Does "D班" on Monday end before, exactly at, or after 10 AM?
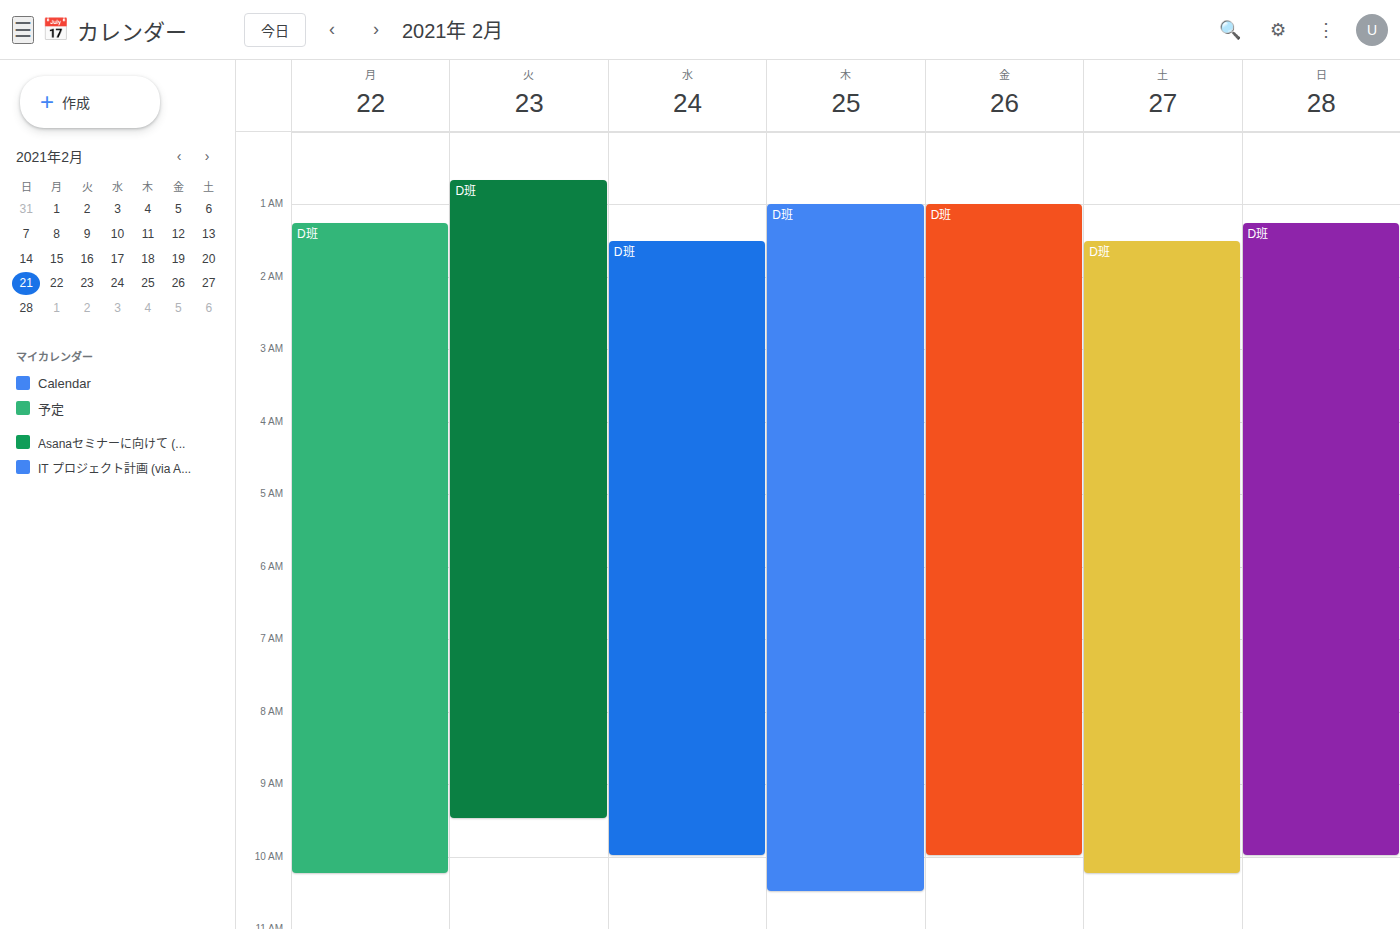
10:15 AM -- after 10 AM, 15 minutes below the 10 AM line.